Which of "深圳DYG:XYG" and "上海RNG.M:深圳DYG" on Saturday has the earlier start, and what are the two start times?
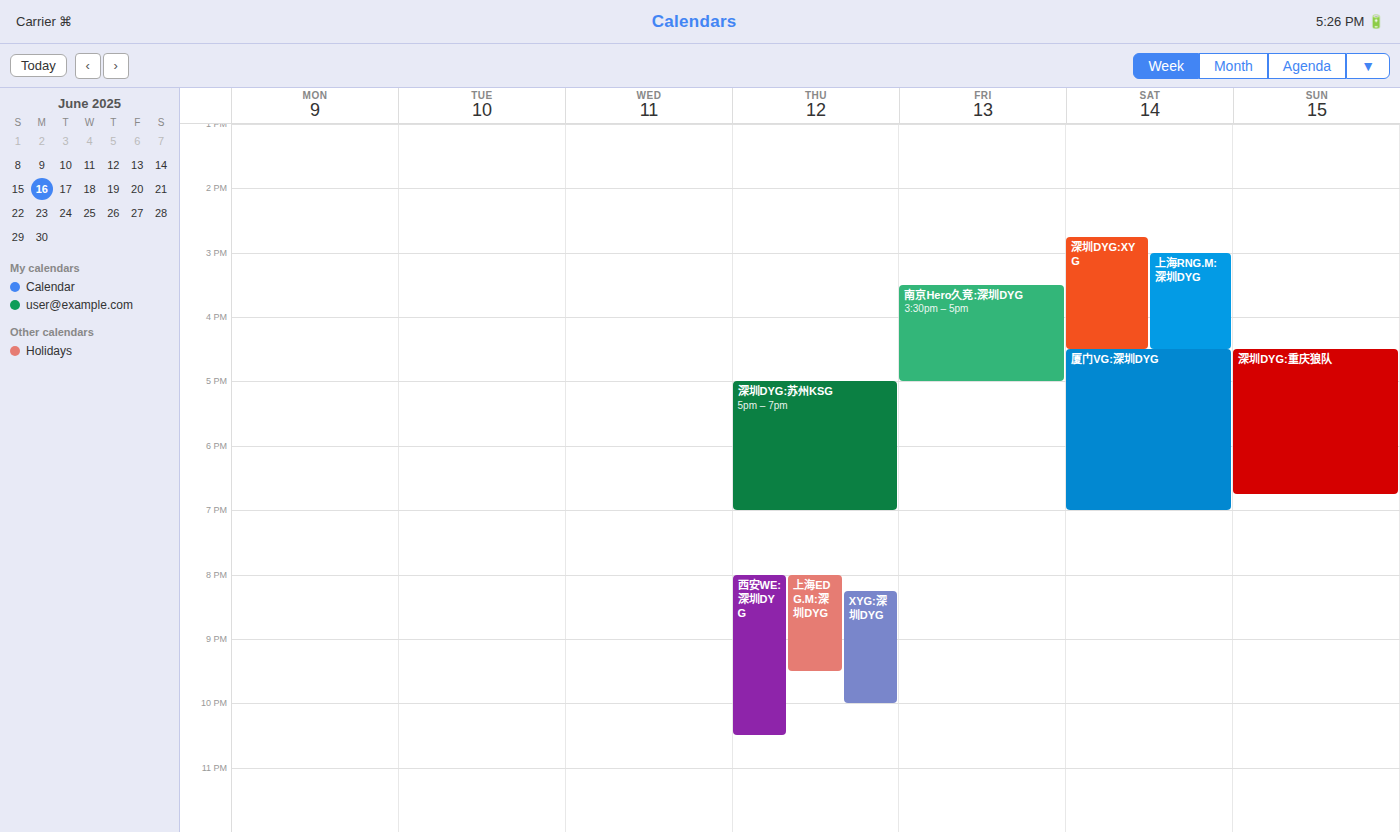
"深圳DYG:XYG" 2:45 PM; "上海RNG.M:深圳DYG" 3:00 PM.